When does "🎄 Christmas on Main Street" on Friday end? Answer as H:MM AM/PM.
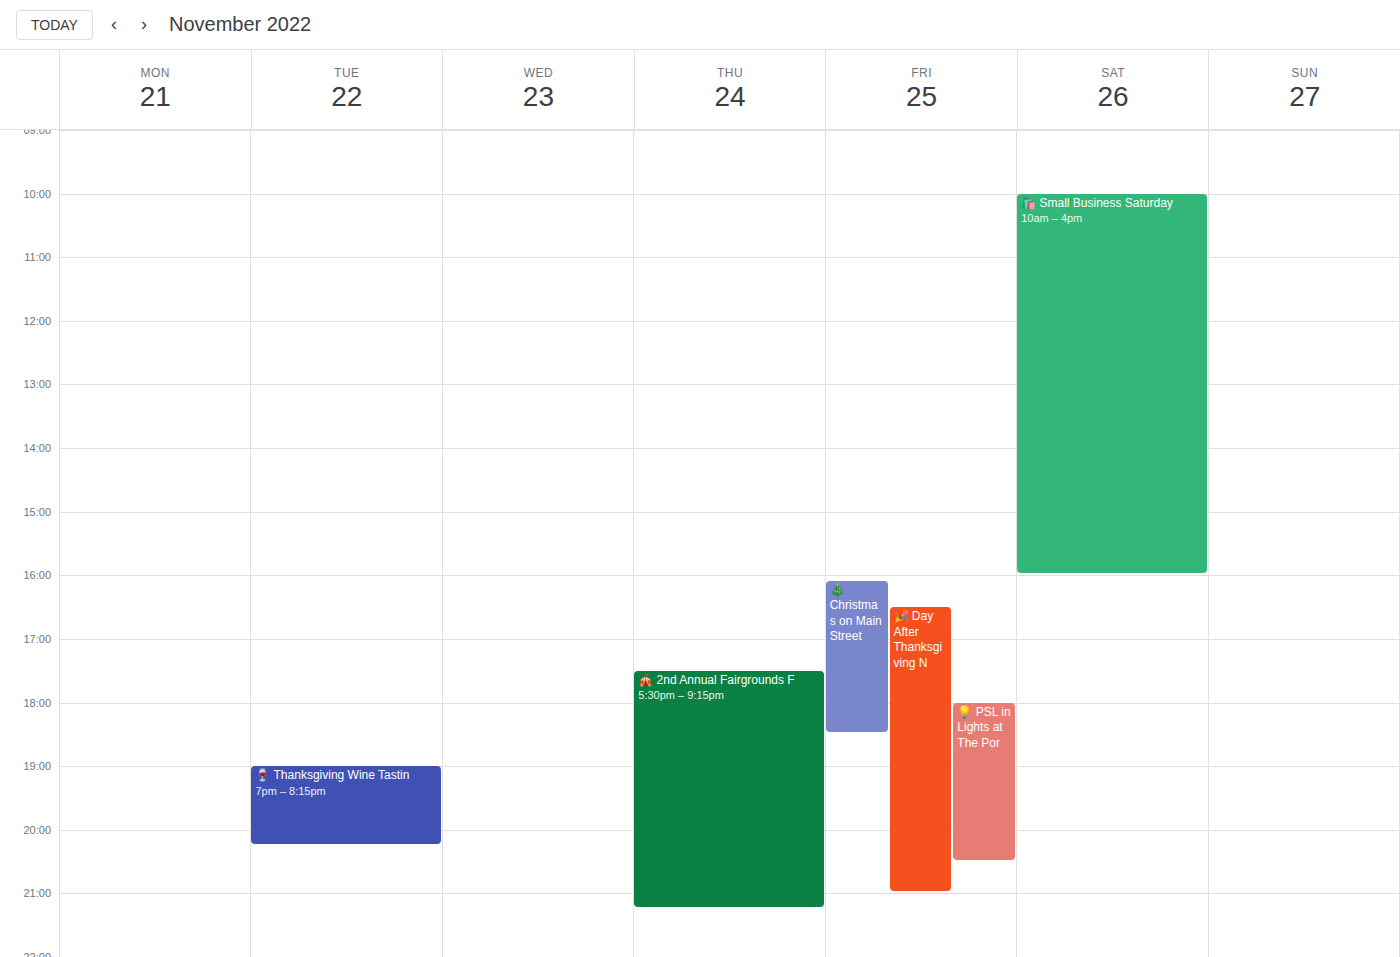
6:30 PM